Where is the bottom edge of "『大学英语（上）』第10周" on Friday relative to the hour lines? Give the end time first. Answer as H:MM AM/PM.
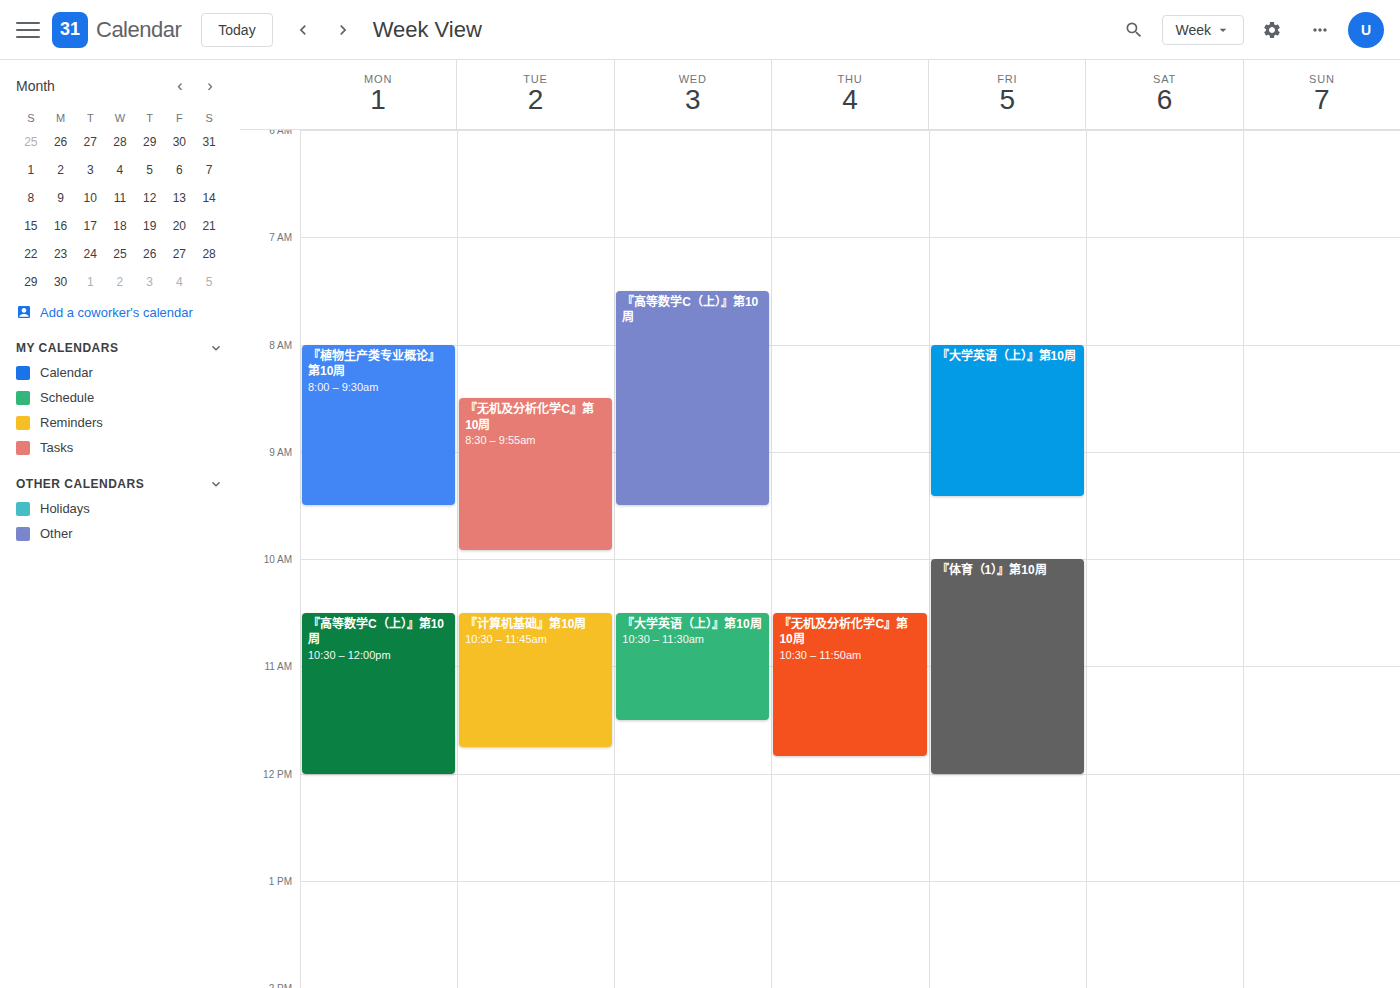
9:25 AM -- neither: 25 minutes below the 9 AM line and 35 minutes above the 10 AM line.